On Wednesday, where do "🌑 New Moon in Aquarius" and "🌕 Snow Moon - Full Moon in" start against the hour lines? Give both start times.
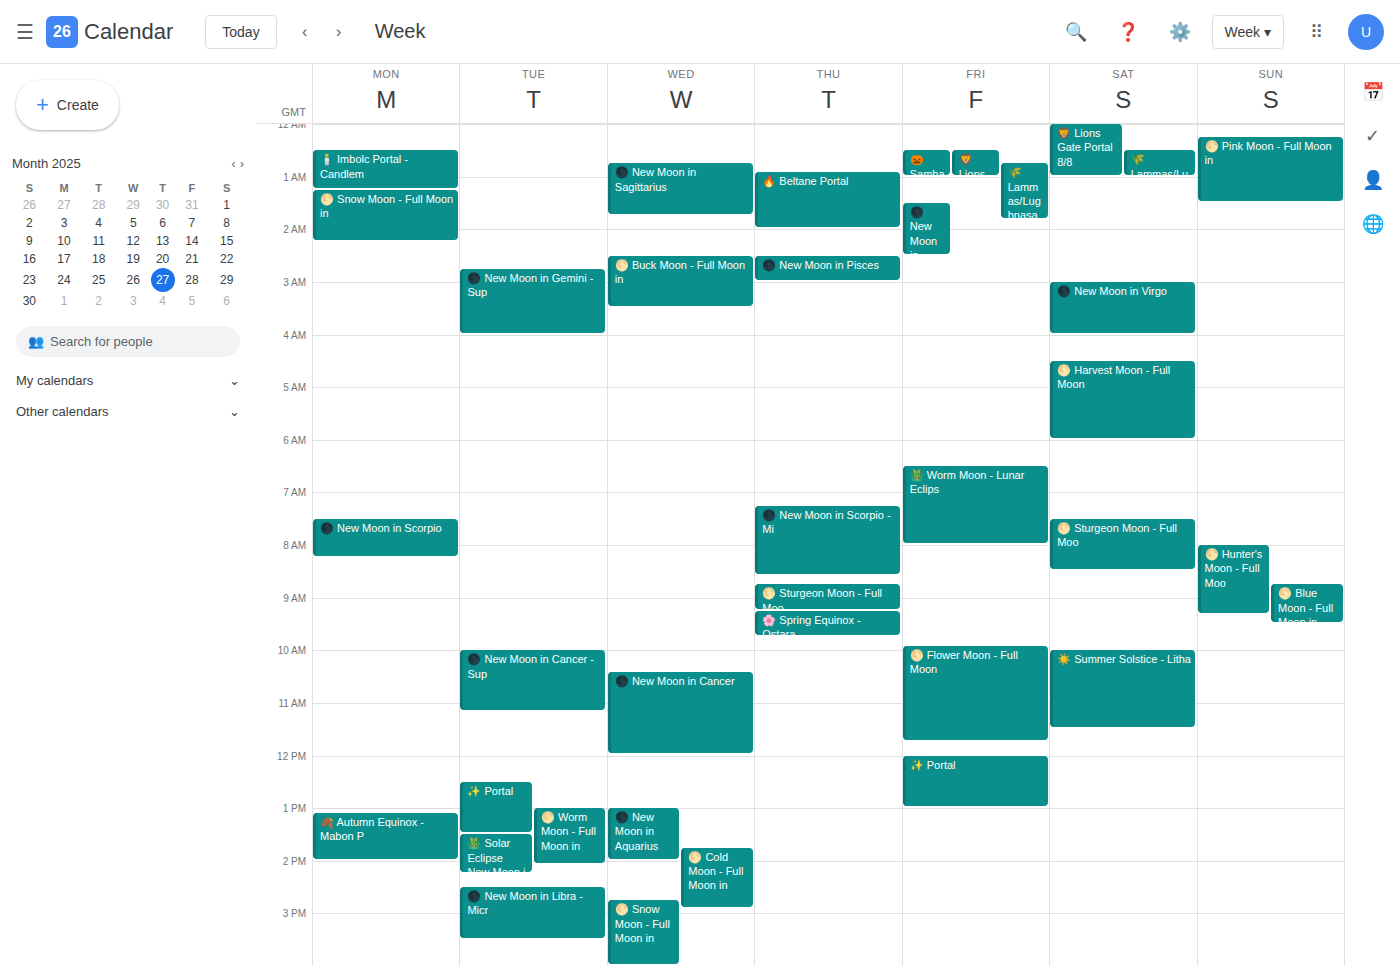
"🌑 New Moon in Aquarius": 1:00 PM, exactly on the 1 PM line. "🌕 Snow Moon - Full Moon in": 2:45 PM, neither: three quarters of the way from the 2 PM line to the 3 PM line.